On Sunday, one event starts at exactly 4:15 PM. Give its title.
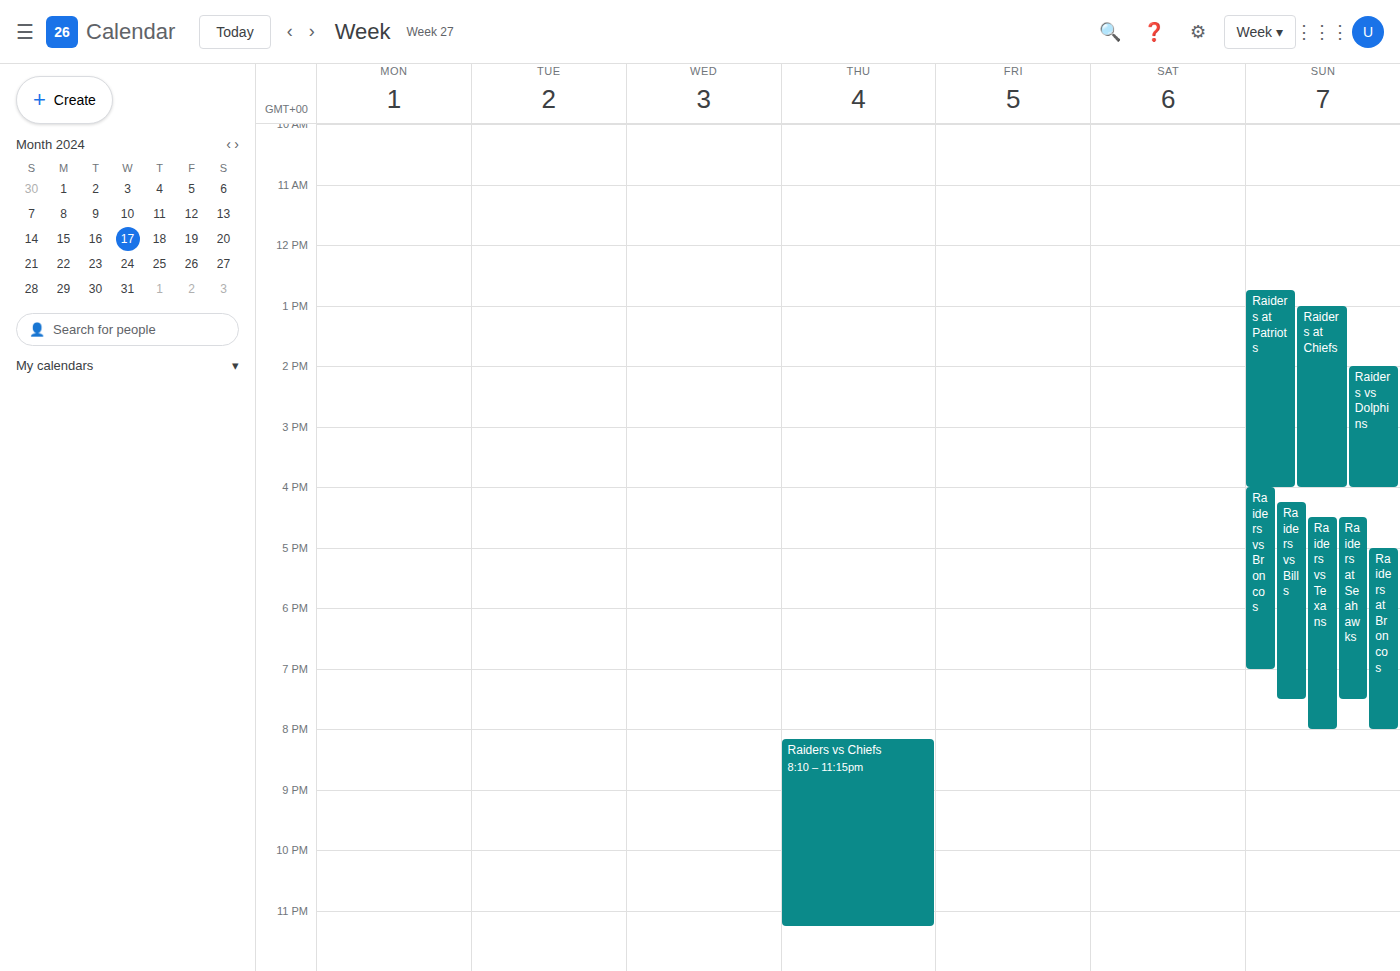
"Raiders vs Bills"